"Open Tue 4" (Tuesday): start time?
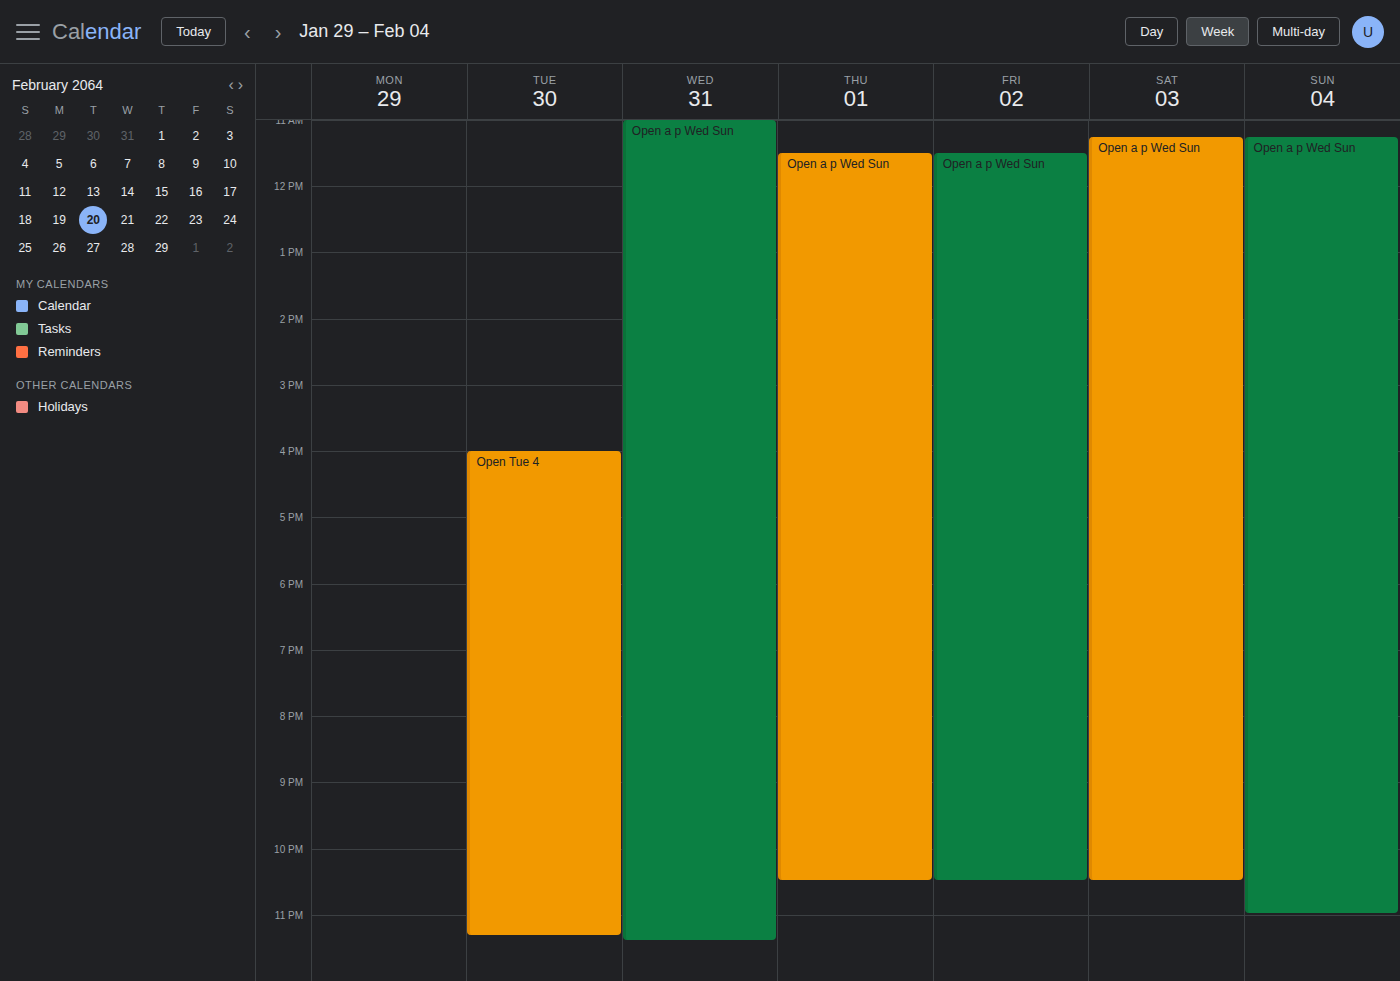
16:00